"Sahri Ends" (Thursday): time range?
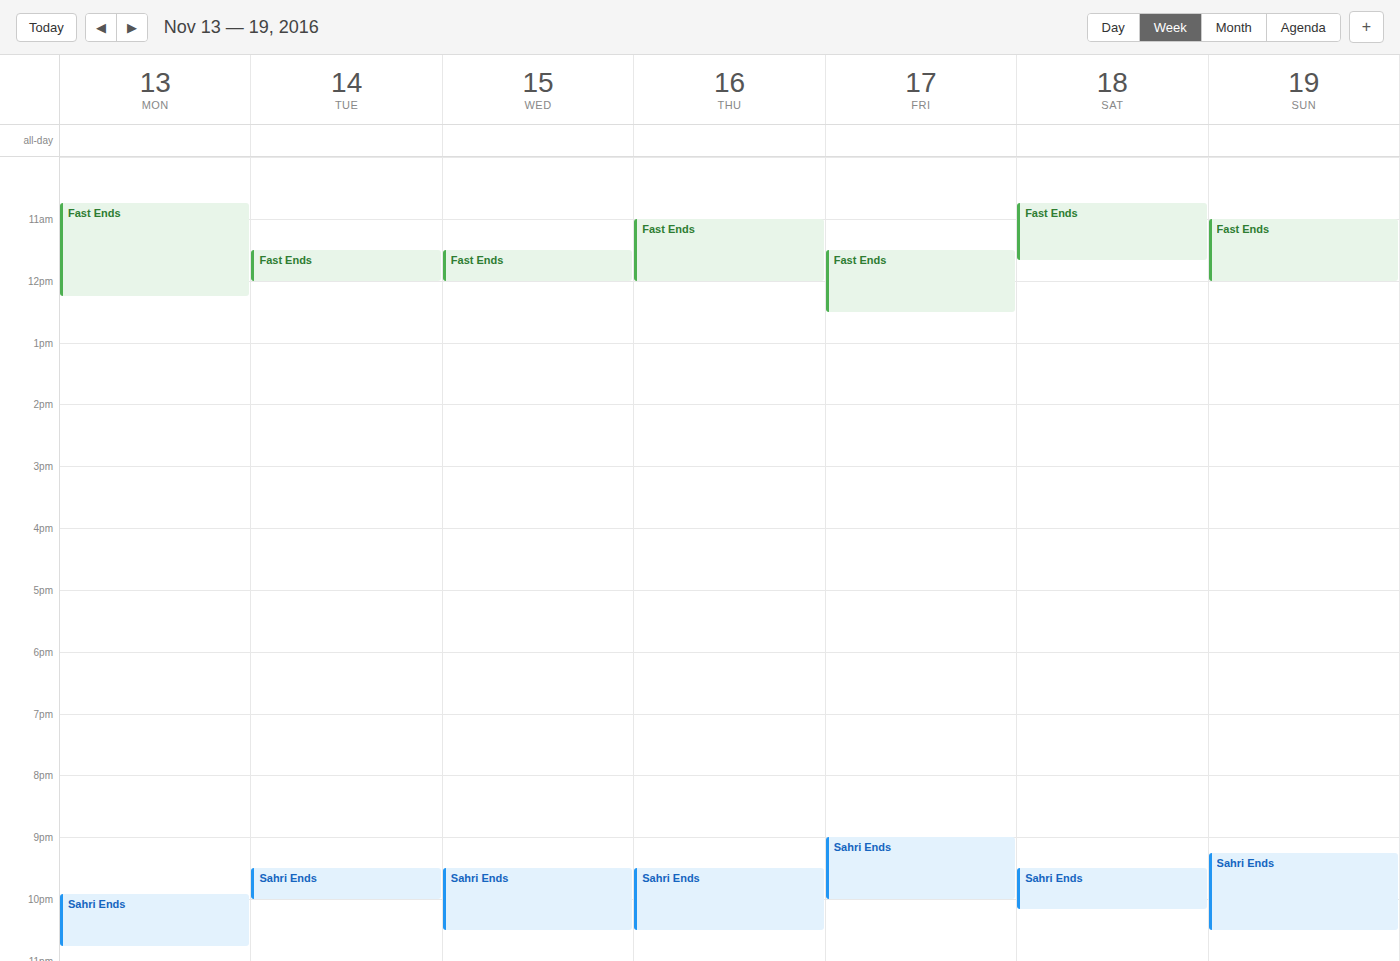
21:30 to 22:30